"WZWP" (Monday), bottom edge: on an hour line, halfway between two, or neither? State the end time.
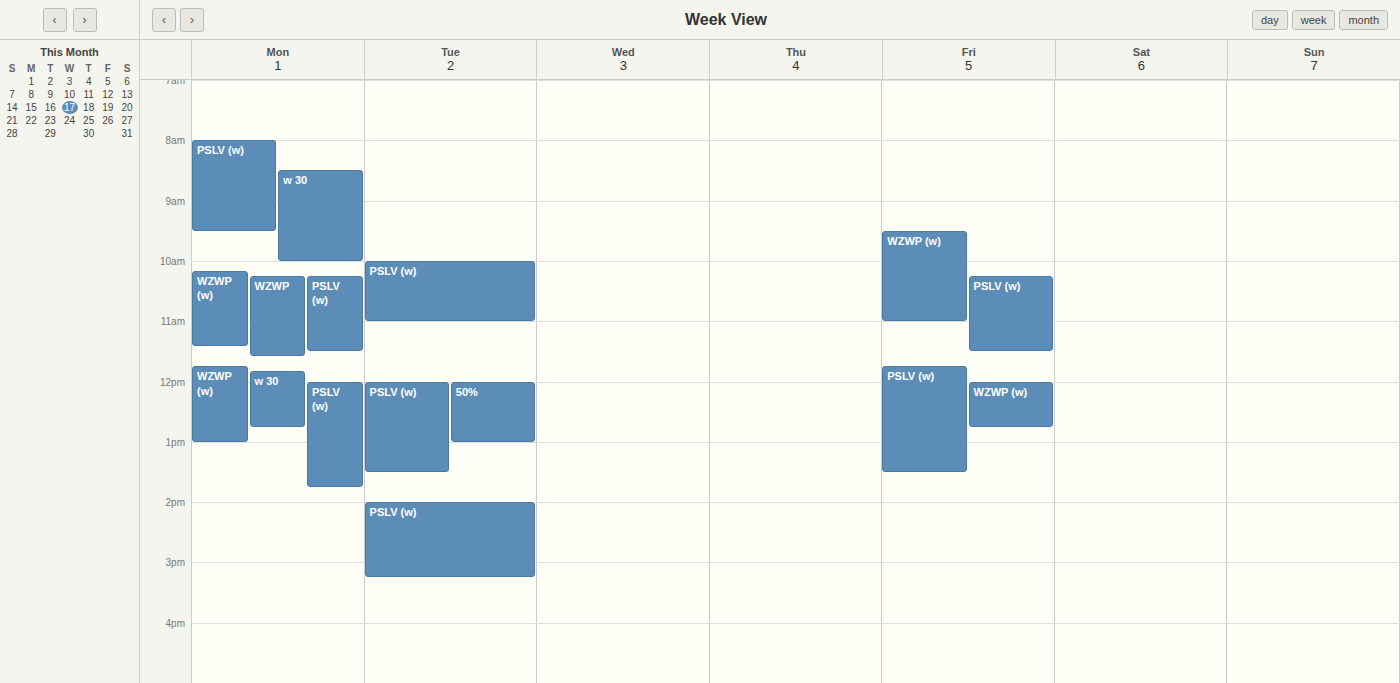
11:35 AM -- neither: 35 minutes below the 11 AM line and 25 minutes above the 12 PM line.